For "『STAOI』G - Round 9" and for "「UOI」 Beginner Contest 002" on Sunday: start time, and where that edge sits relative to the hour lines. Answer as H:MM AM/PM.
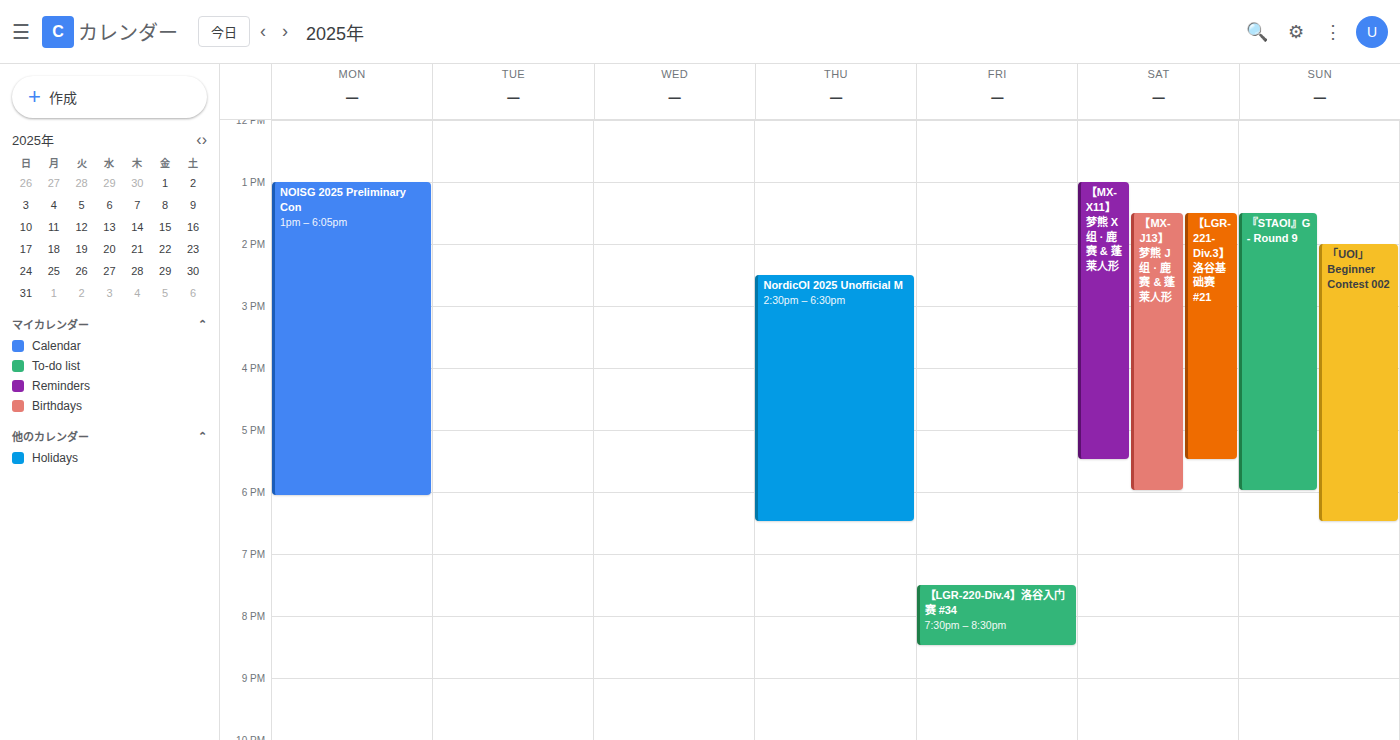
"『STAOI』G - Round 9": 1:30 PM, halfway between the 1 PM and 2 PM lines. "「UOI」 Beginner Contest 002": 2:00 PM, exactly on the 2 PM line.